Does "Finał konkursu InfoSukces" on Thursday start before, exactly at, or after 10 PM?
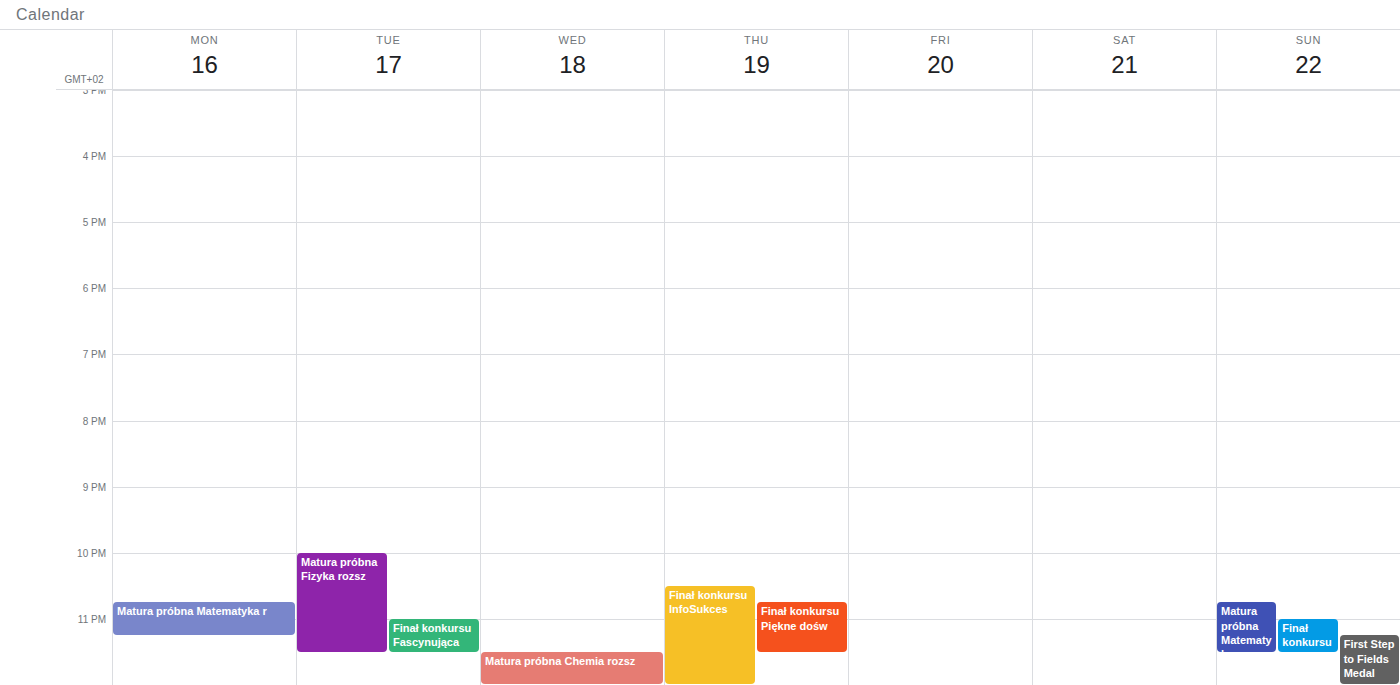
10:30 PM -- after 10 PM, 30 minutes below the 10 PM line.